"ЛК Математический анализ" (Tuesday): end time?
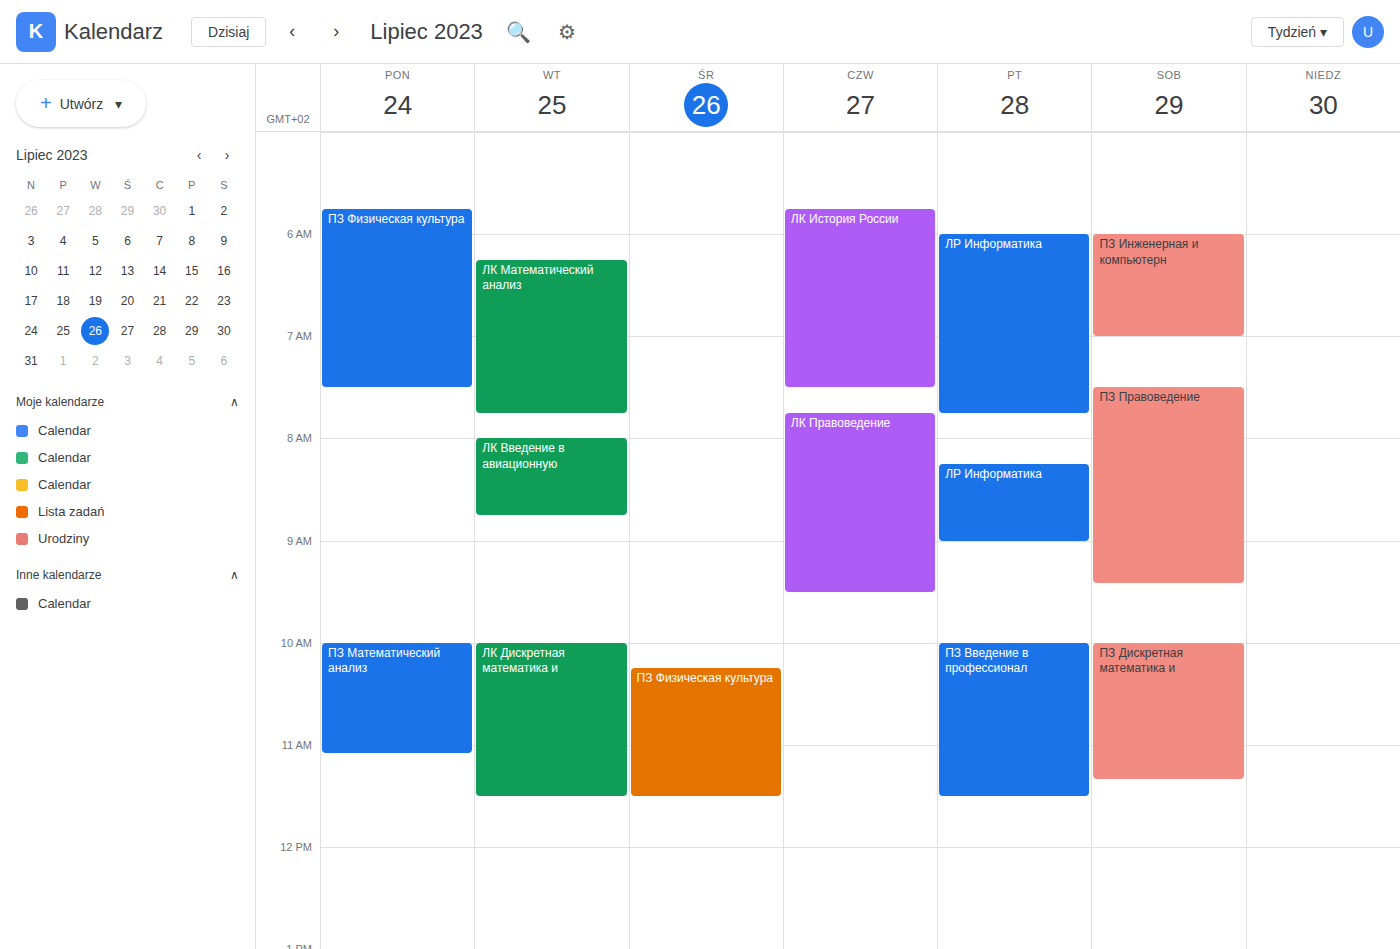
7:45 AM